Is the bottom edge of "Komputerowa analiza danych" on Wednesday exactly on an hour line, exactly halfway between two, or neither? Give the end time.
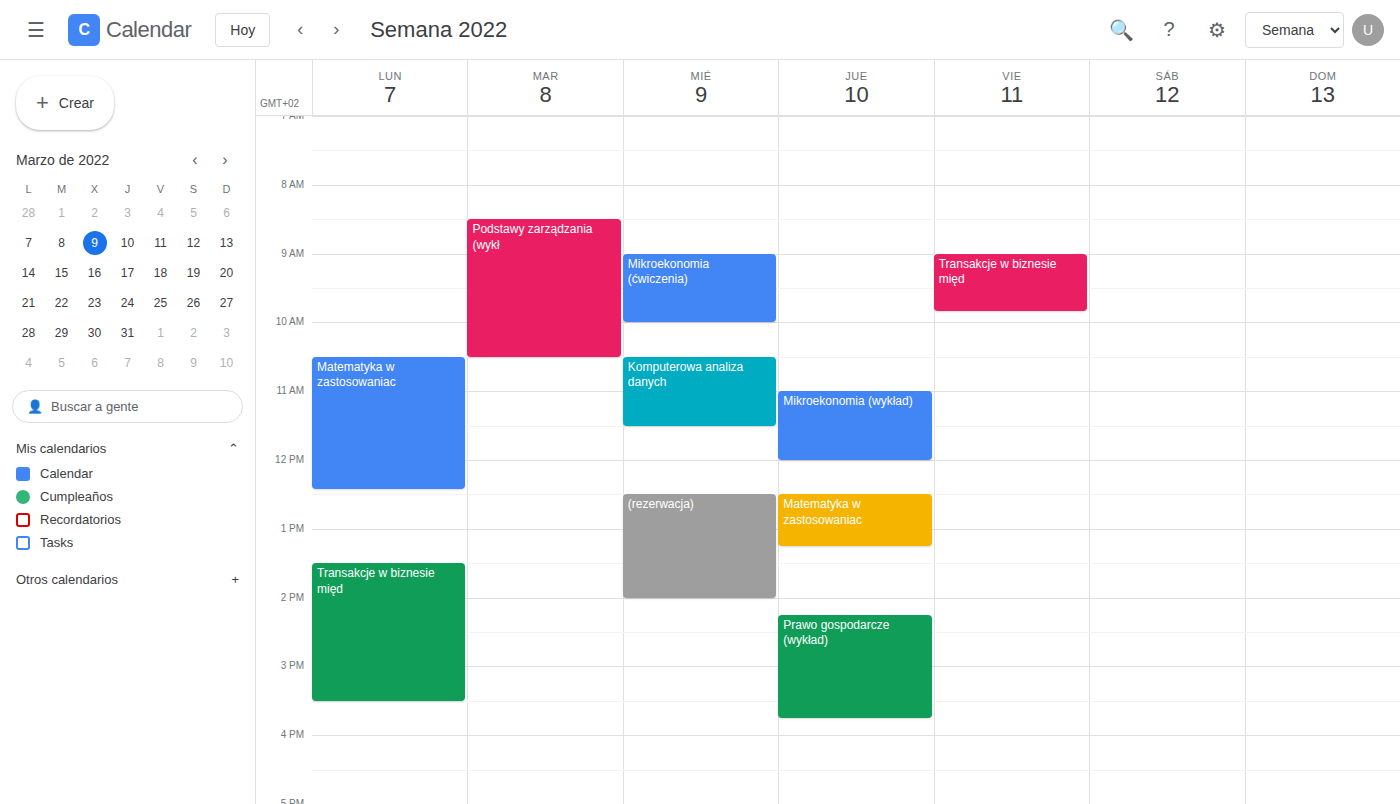
11:30 AM -- halfway between the 11 AM and 12 PM lines.